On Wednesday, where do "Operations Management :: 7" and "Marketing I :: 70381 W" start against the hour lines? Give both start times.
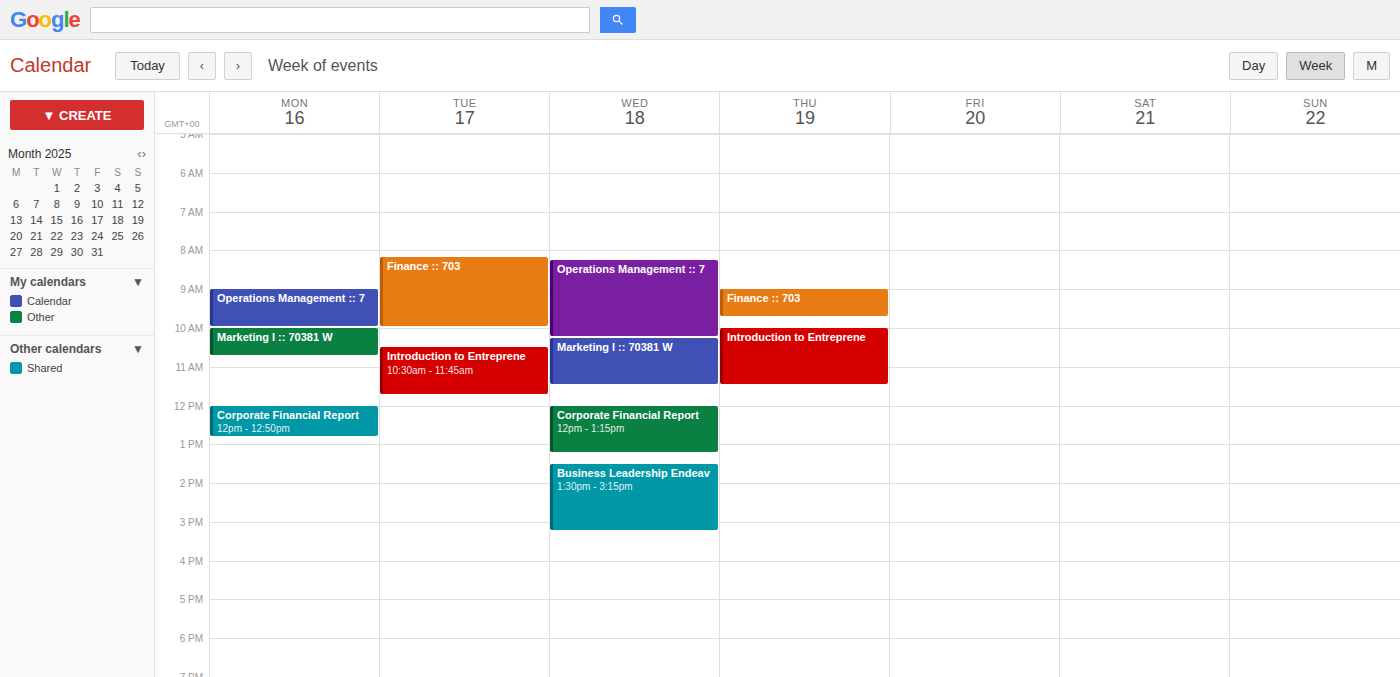
"Operations Management :: 7": 8:15 AM, neither: a quarter of the way from the 8 AM line to the 9 AM line. "Marketing I :: 70381 W": 10:15 AM, neither: a quarter of the way from the 10 AM line to the 11 AM line.